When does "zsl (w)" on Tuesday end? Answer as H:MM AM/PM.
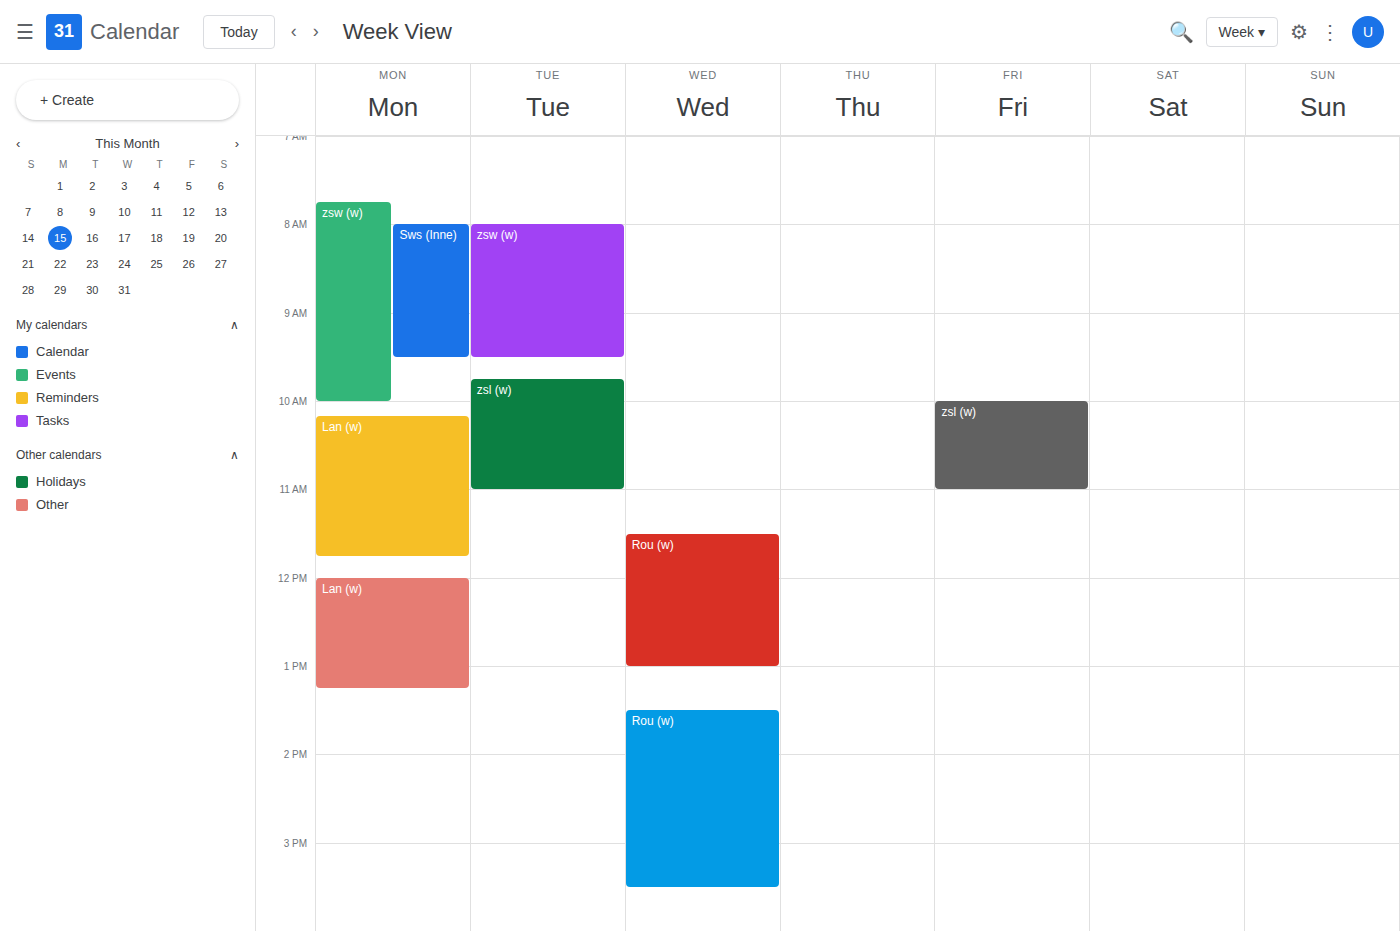
11:00 AM